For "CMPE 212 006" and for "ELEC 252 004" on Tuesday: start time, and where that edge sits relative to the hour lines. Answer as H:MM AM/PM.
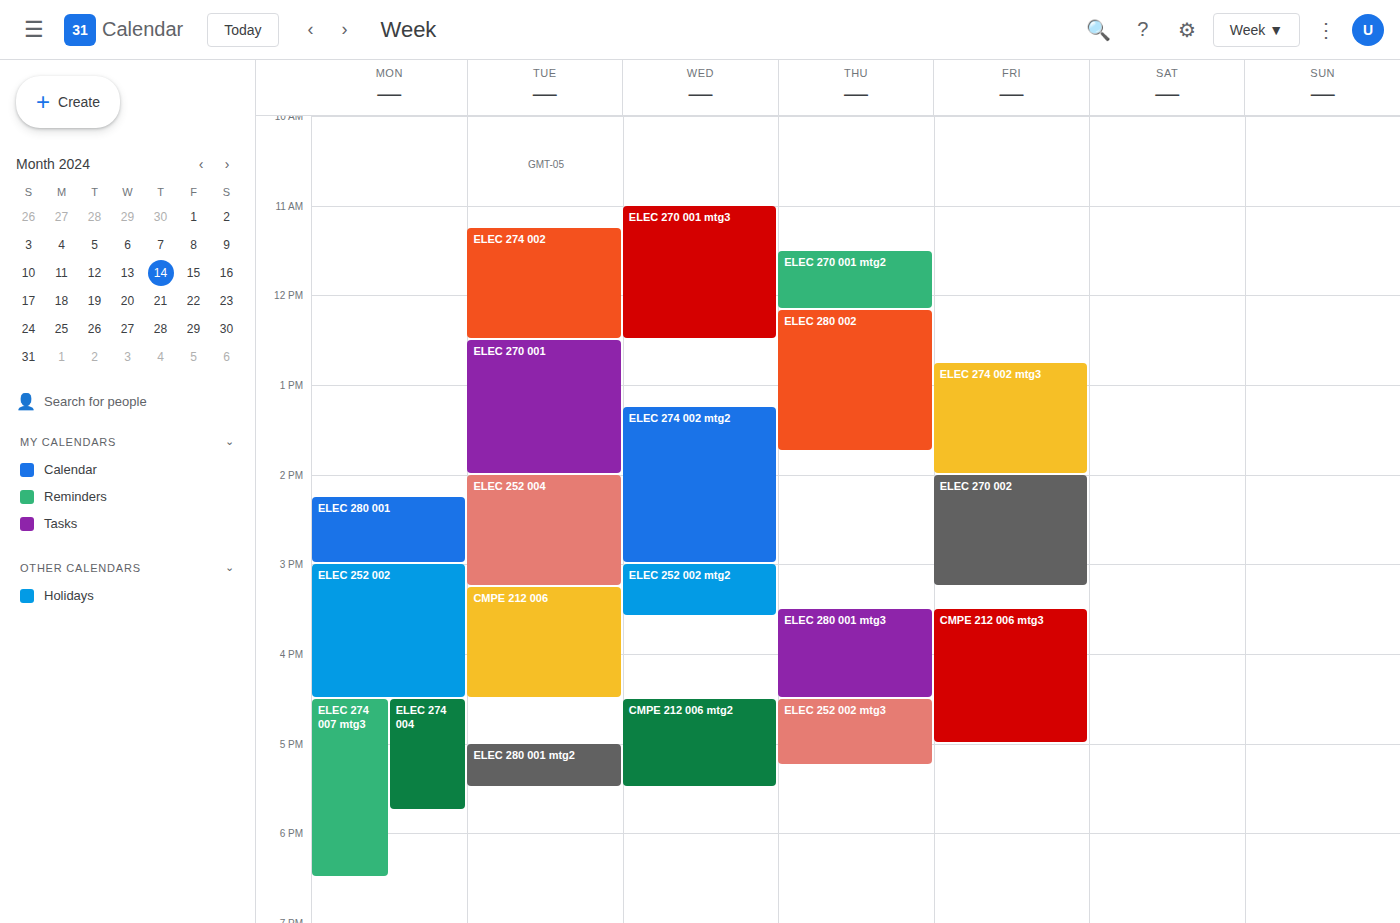
"CMPE 212 006": 3:15 PM, neither: a quarter of the way from the 3 PM line to the 4 PM line. "ELEC 252 004": 2:00 PM, exactly on the 2 PM line.